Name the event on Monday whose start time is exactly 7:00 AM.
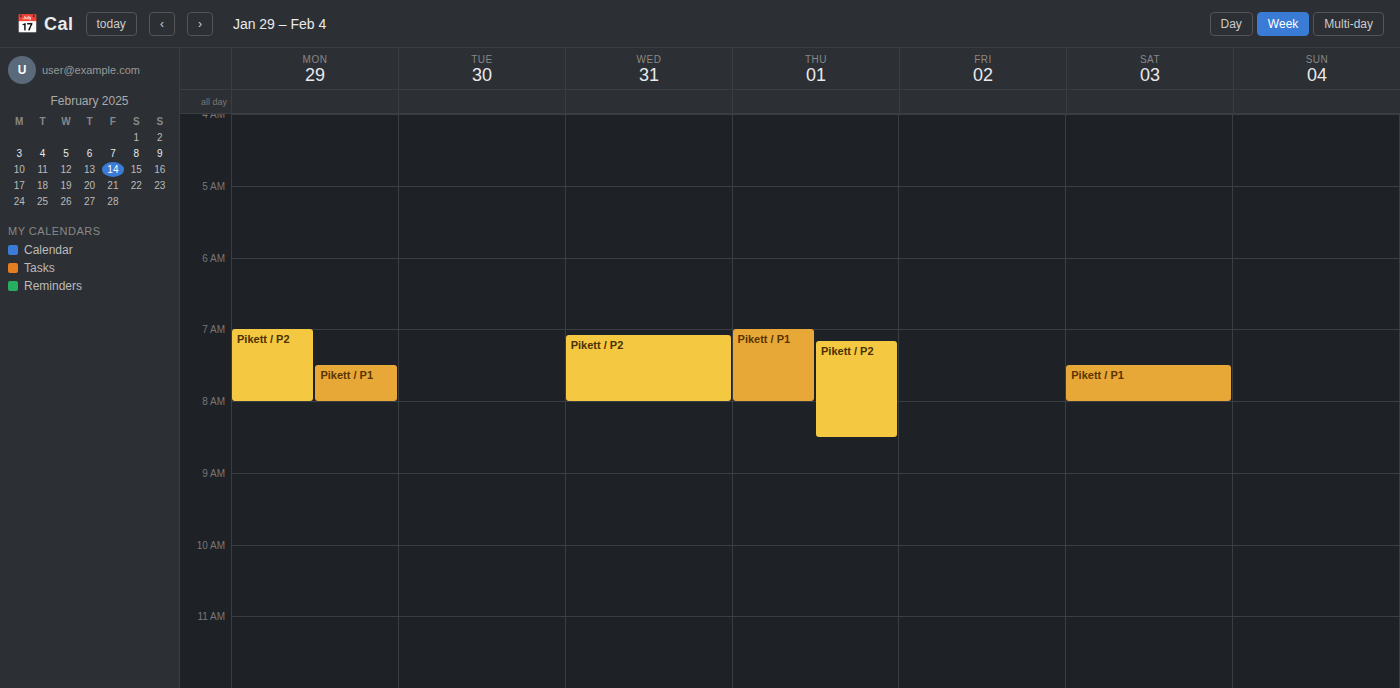
"Pikett / P2"